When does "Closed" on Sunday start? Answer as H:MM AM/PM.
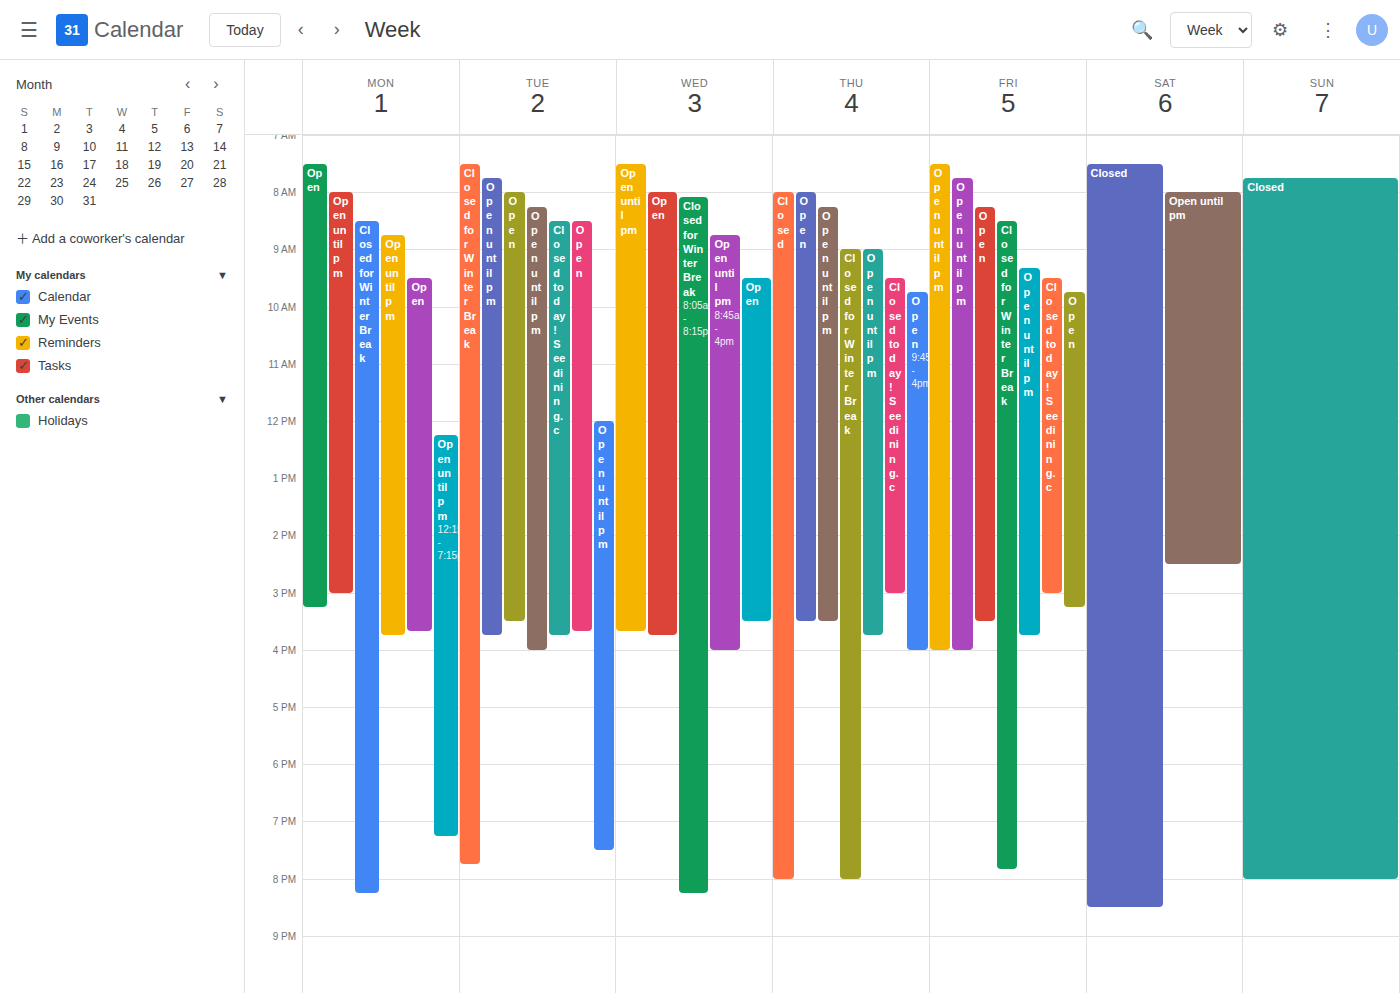
7:45 AM